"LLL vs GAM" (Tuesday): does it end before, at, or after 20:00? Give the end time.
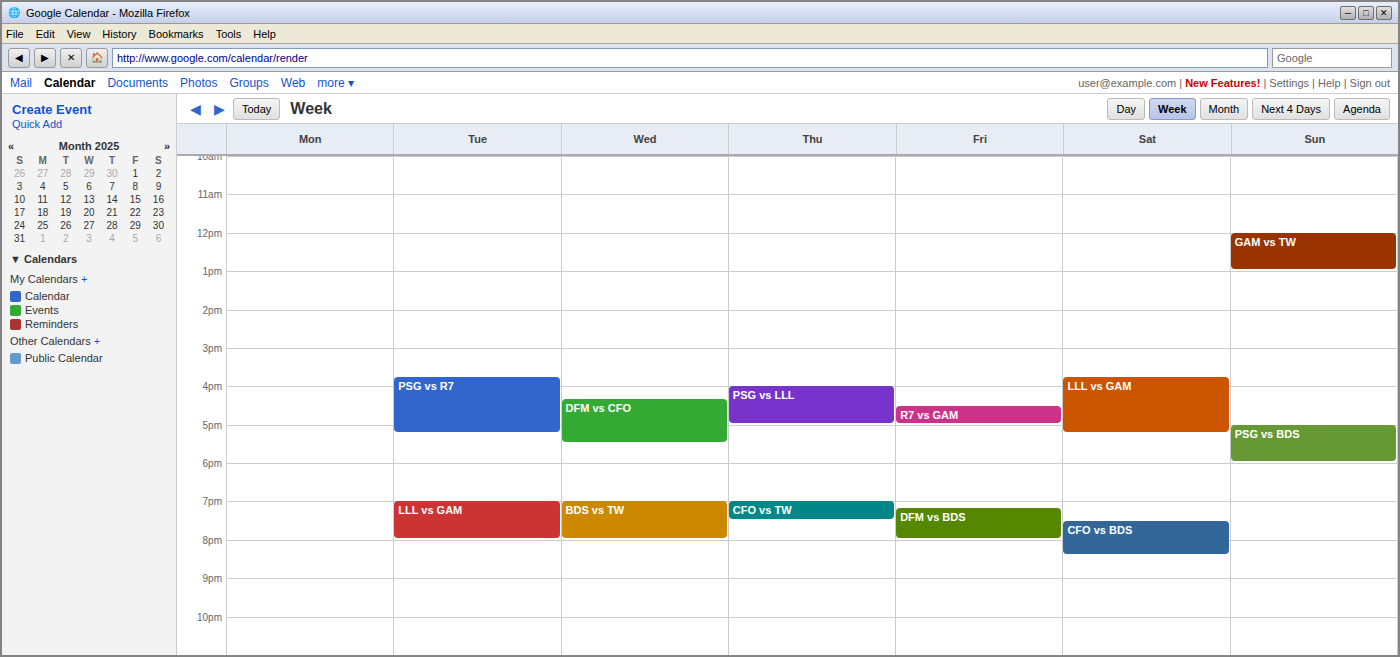
20:00 -- exactly at 20:00, on the 20:00 line.